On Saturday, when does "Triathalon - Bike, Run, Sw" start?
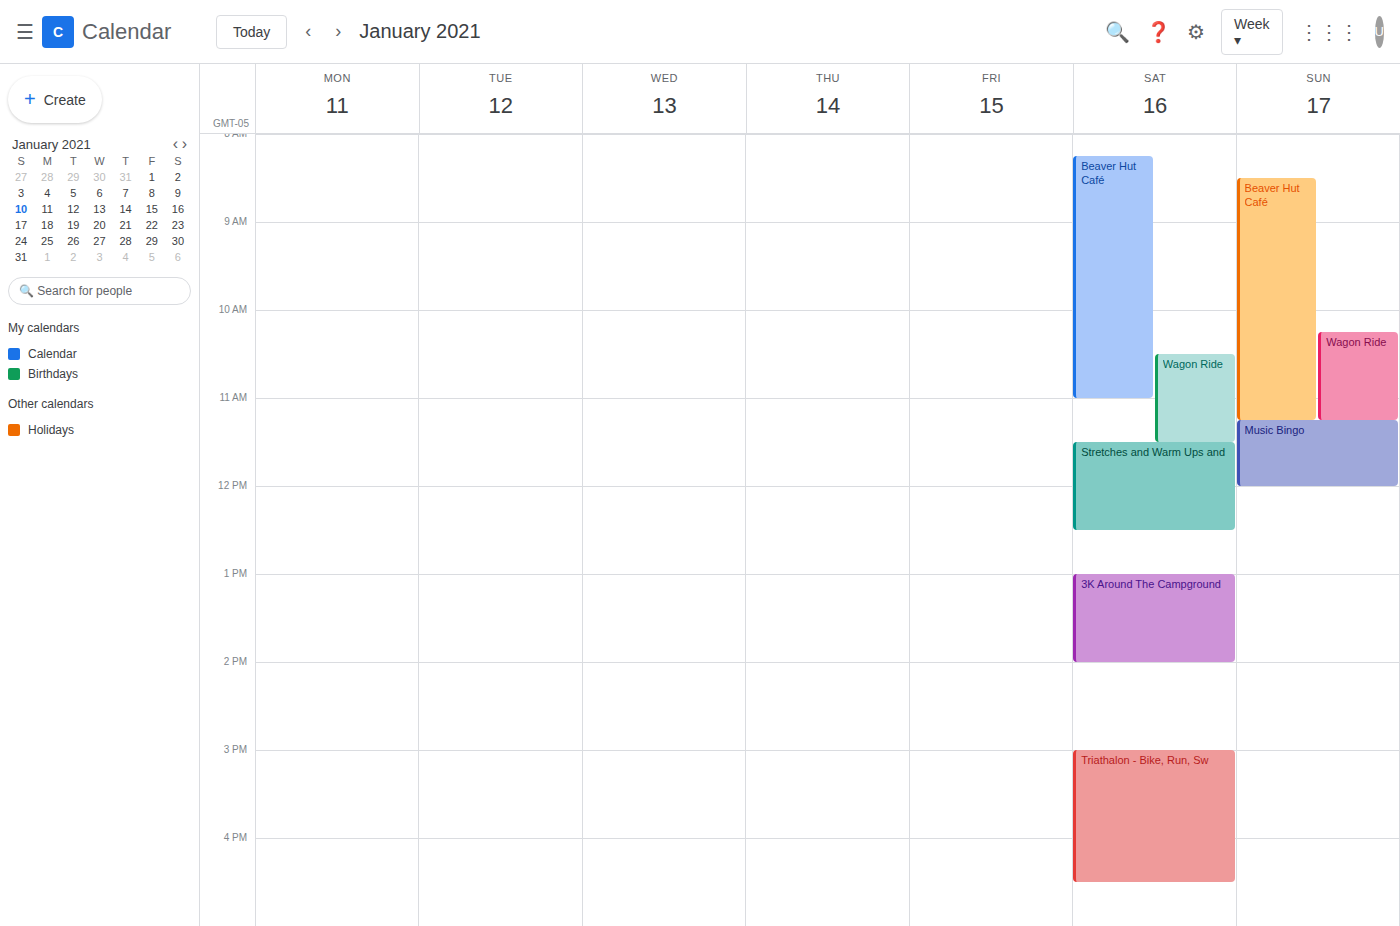
15:00